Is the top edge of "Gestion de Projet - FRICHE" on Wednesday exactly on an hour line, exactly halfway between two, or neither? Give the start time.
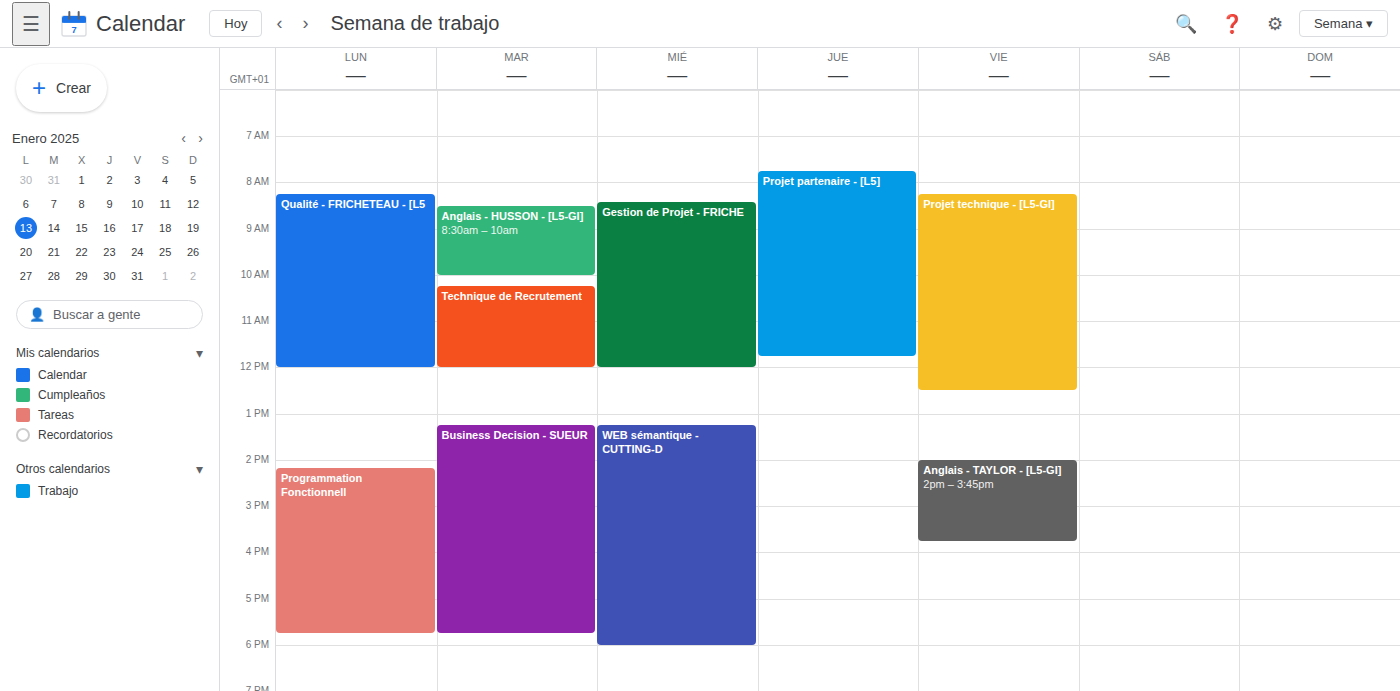
8:25 AM -- neither: 25 minutes below the 8 AM line and 35 minutes above the 9 AM line.